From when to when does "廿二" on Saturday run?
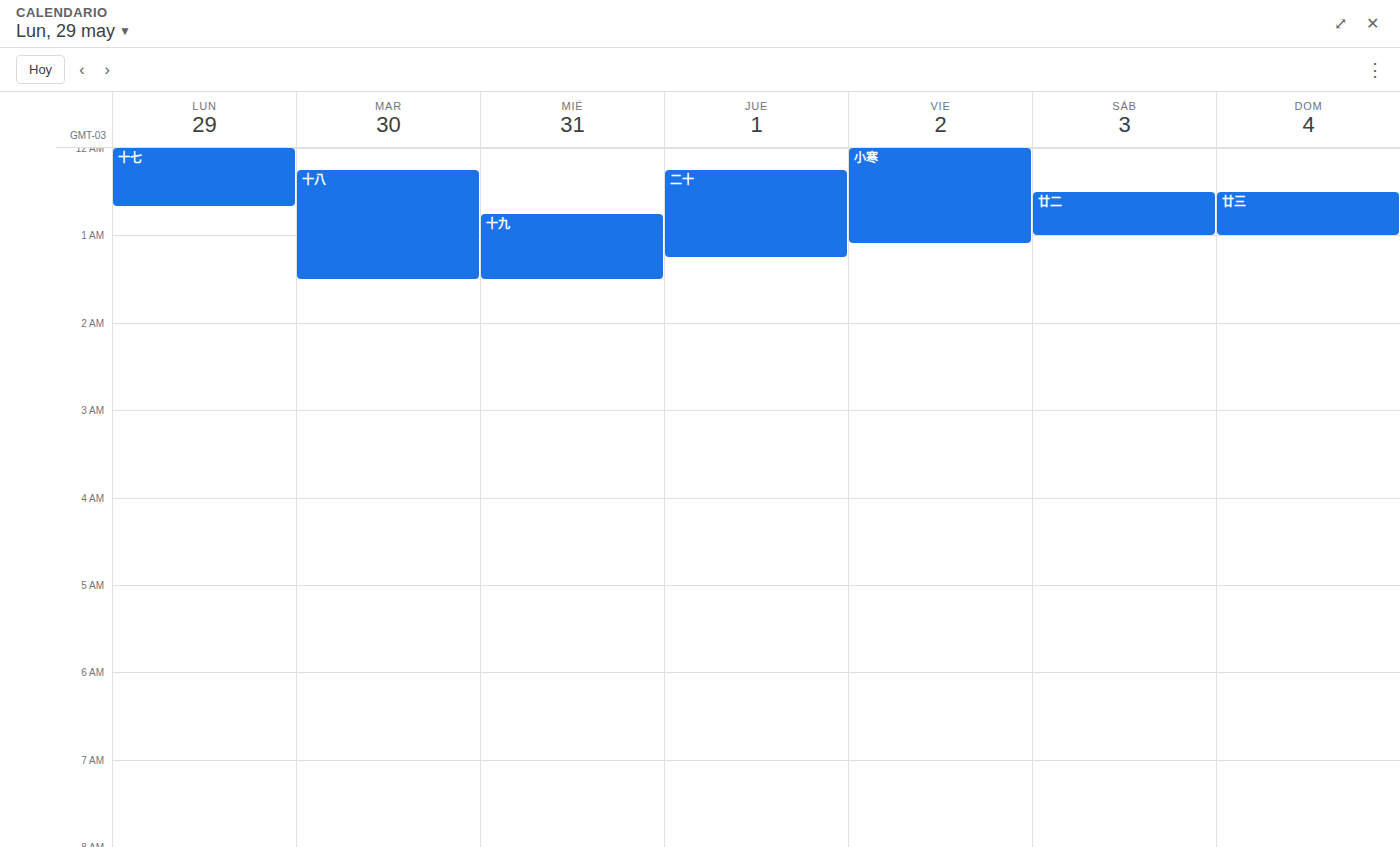
12:30 AM to 1:00 AM